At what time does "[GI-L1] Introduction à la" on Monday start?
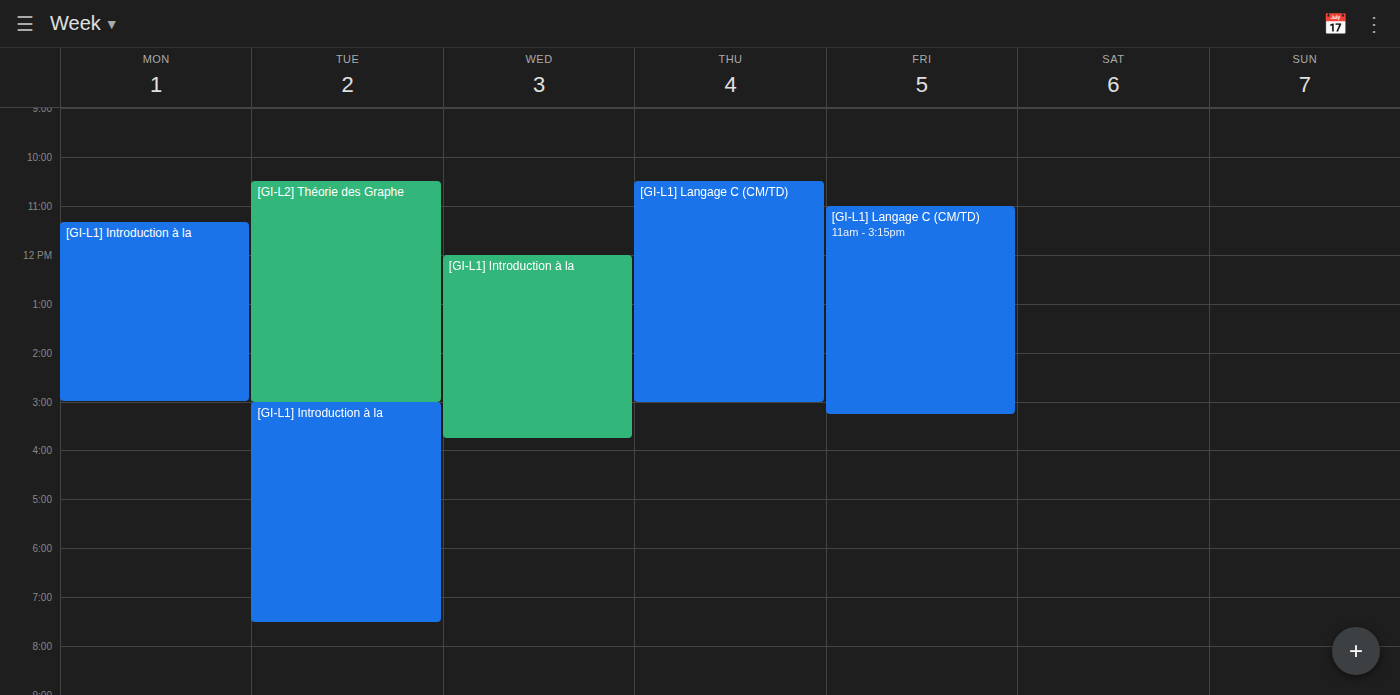
11:20 AM